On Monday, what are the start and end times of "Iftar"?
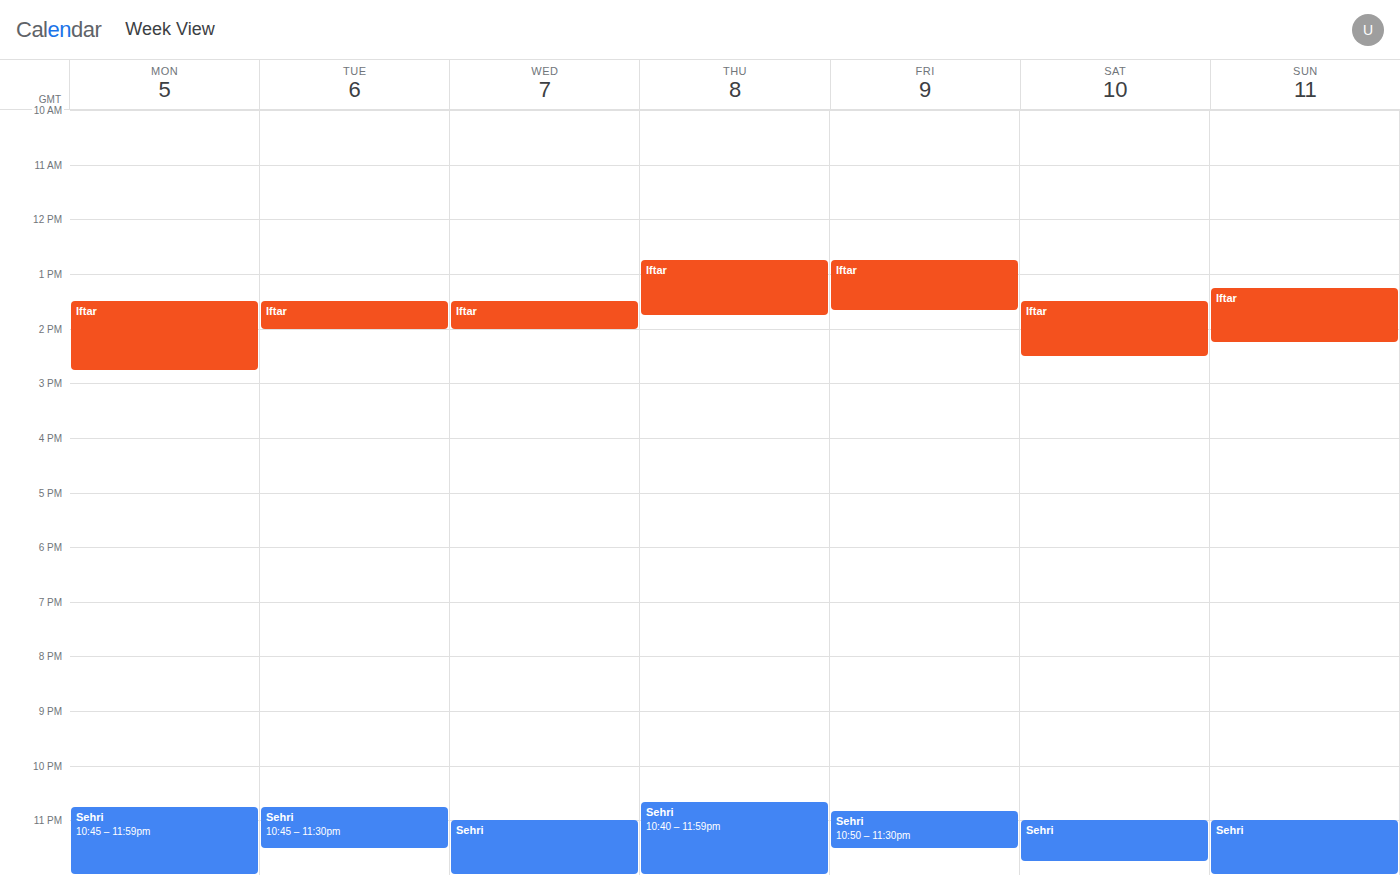
1:30 PM to 2:45 PM